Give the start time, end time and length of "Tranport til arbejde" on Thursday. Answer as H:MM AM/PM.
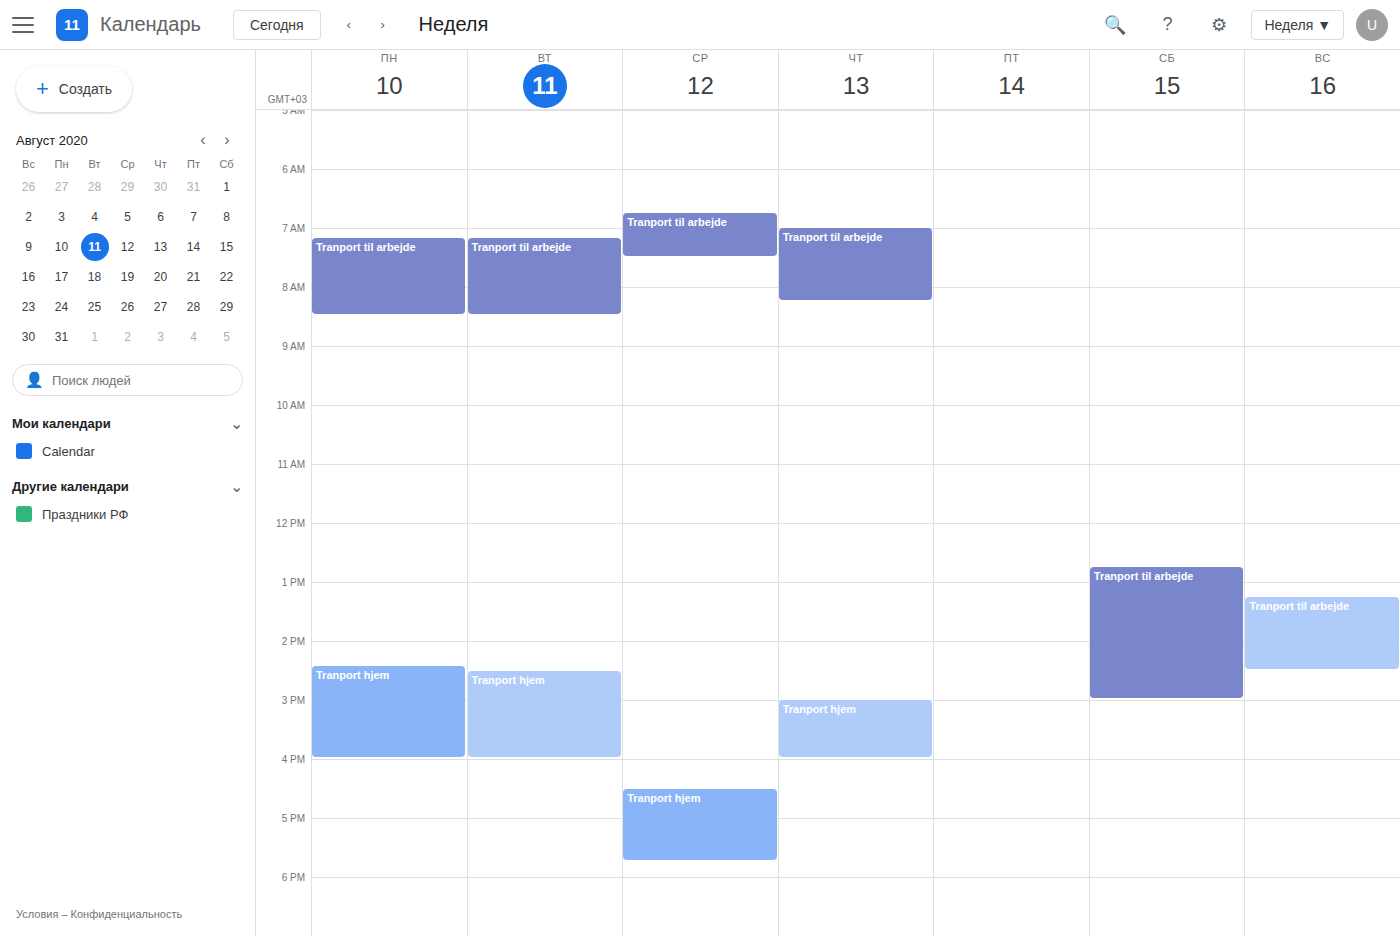
7:00 AM to 8:15 AM, 1 hour 15 minutes